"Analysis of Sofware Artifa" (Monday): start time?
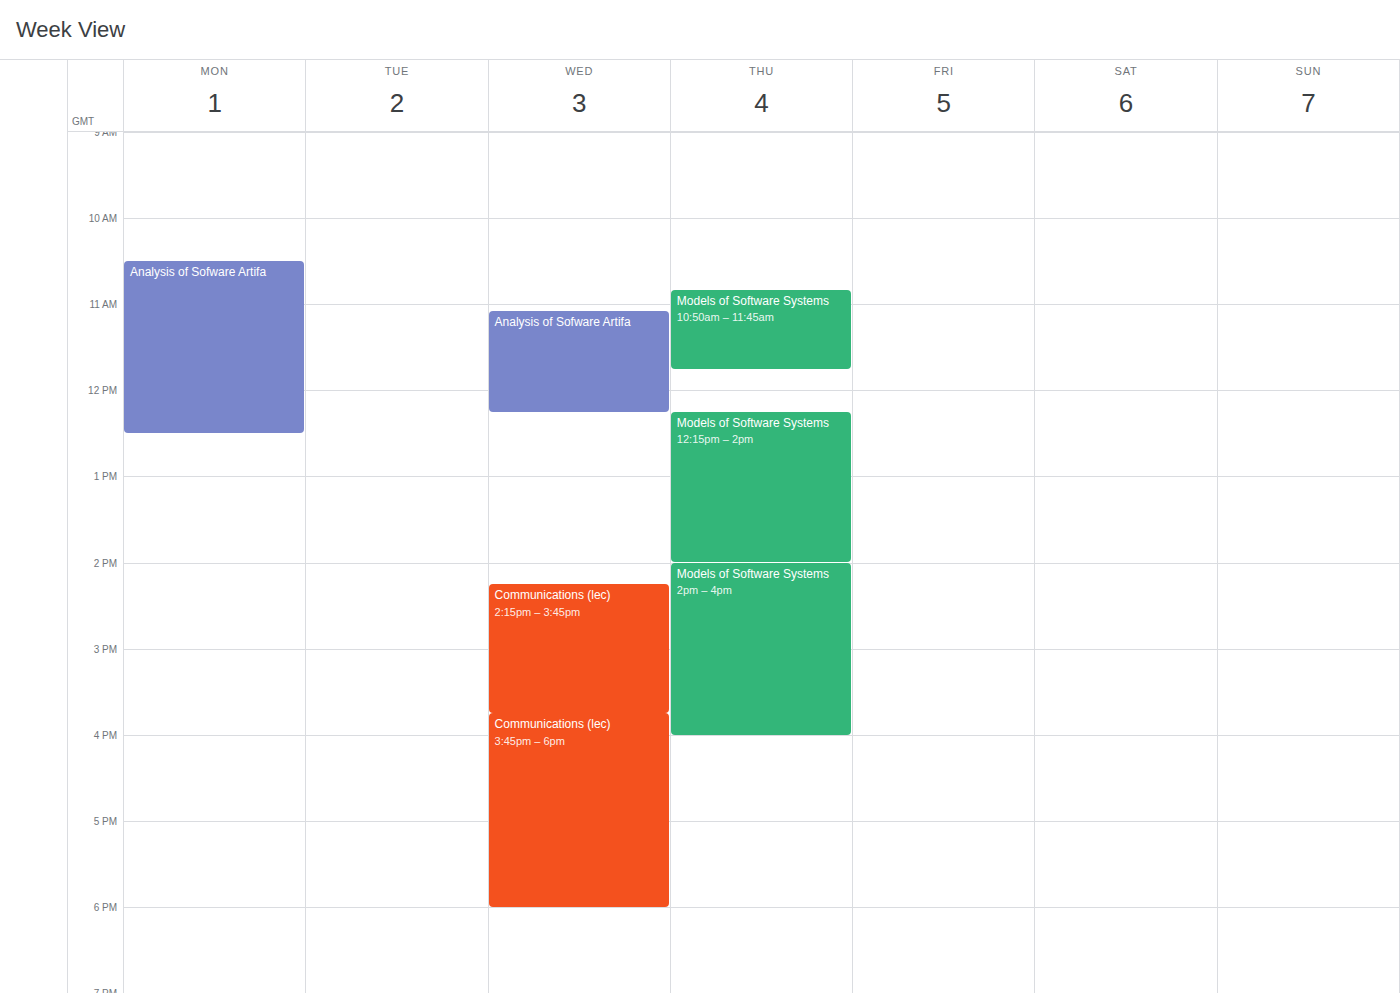
10:30 AM